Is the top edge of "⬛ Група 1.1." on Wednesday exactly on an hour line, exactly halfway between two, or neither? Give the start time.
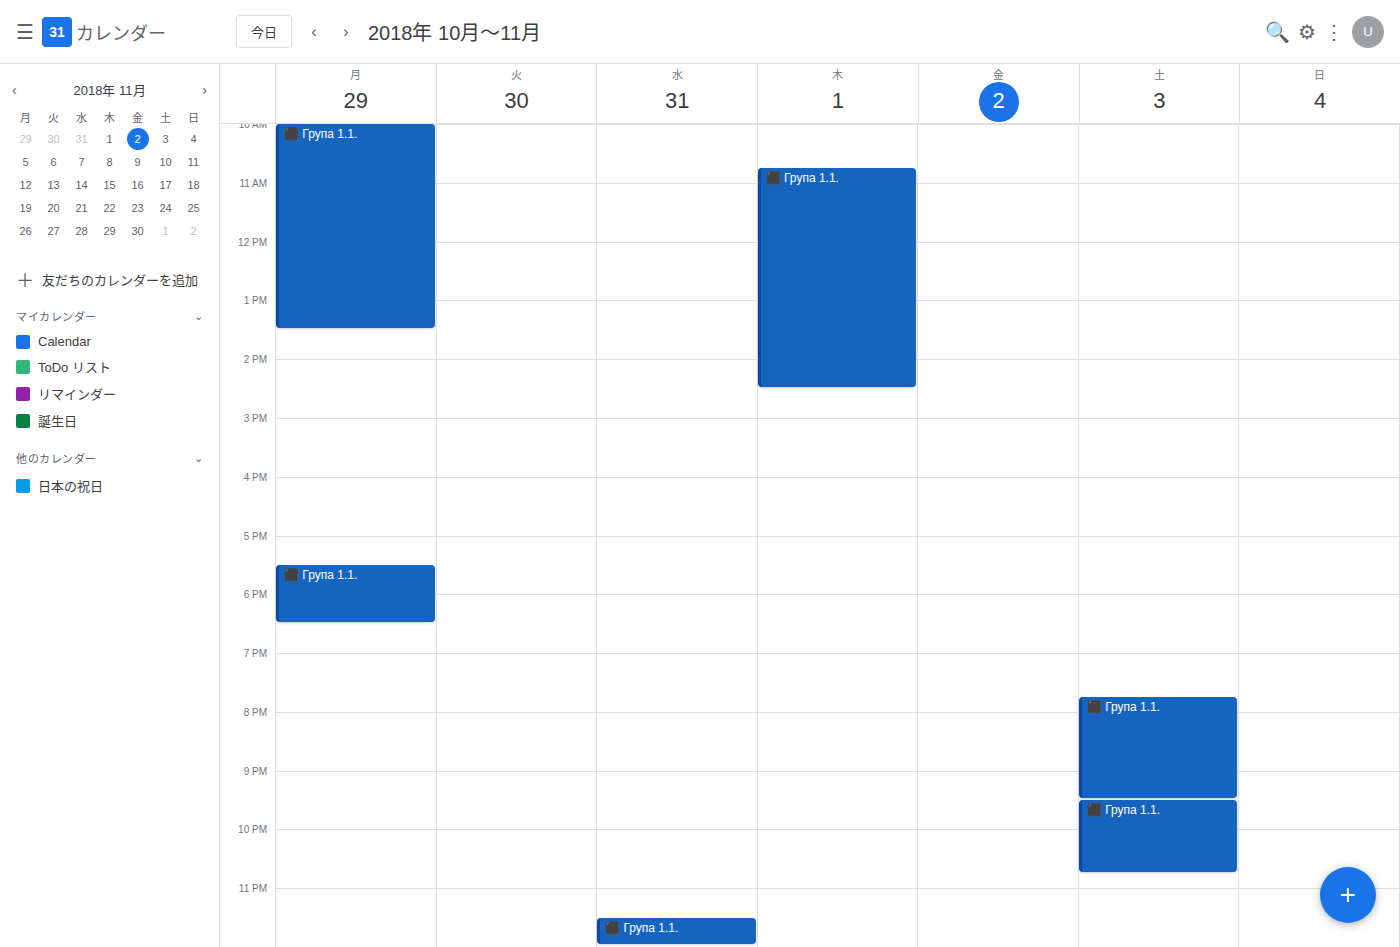
11:30 PM -- halfway between the 11 PM and 12 AM lines.